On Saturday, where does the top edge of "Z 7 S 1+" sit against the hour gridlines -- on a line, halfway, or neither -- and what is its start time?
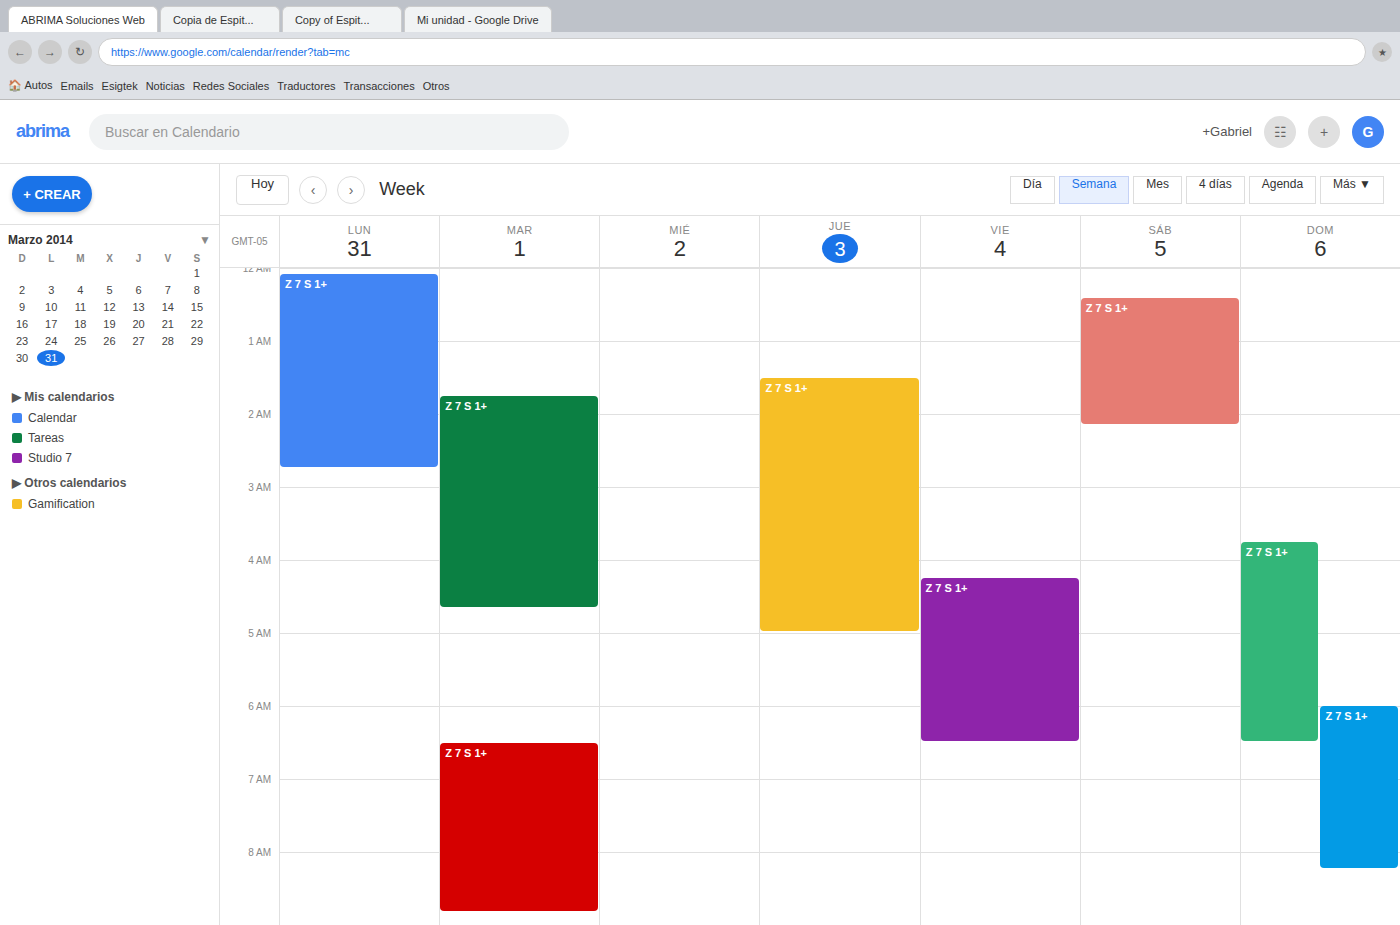
00:25 -- neither: 25 minutes below the 00:00 line and 35 minutes above the 01:00 line.